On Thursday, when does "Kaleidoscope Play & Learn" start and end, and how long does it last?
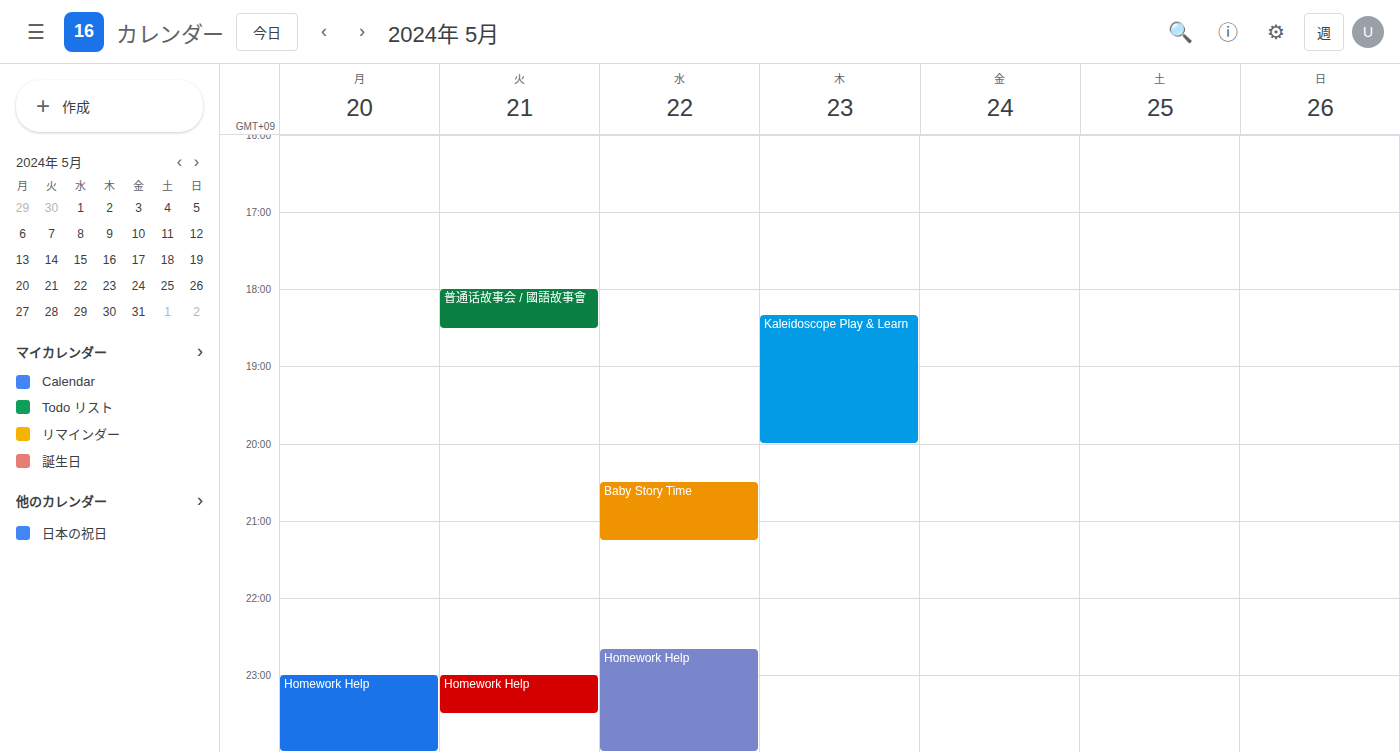
6:20 PM to 8:00 PM, 1 hour 40 minutes